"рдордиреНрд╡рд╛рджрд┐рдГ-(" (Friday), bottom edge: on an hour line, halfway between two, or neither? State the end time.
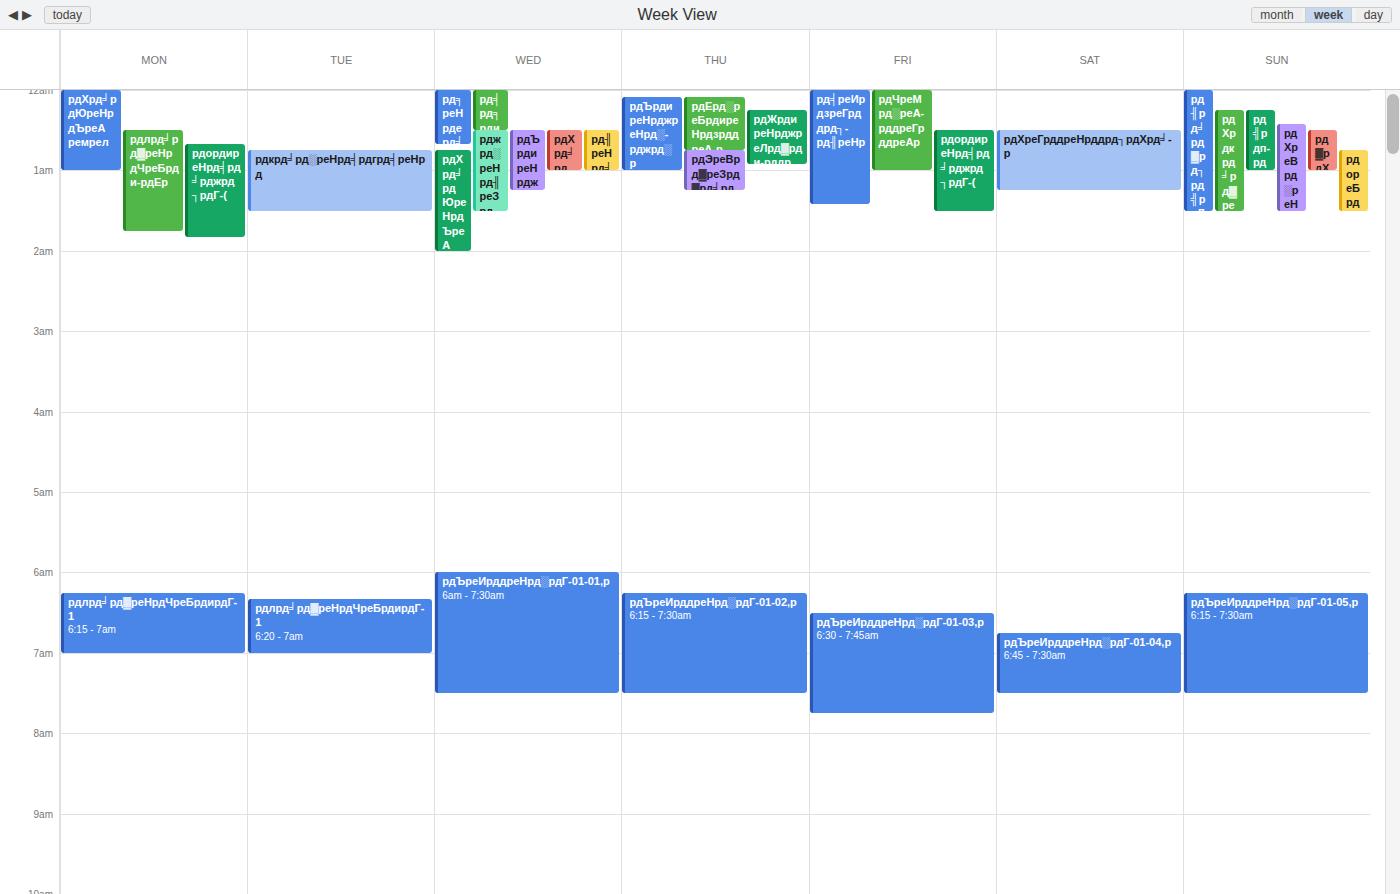
1:30 AM -- halfway between the 1 AM and 2 AM lines.